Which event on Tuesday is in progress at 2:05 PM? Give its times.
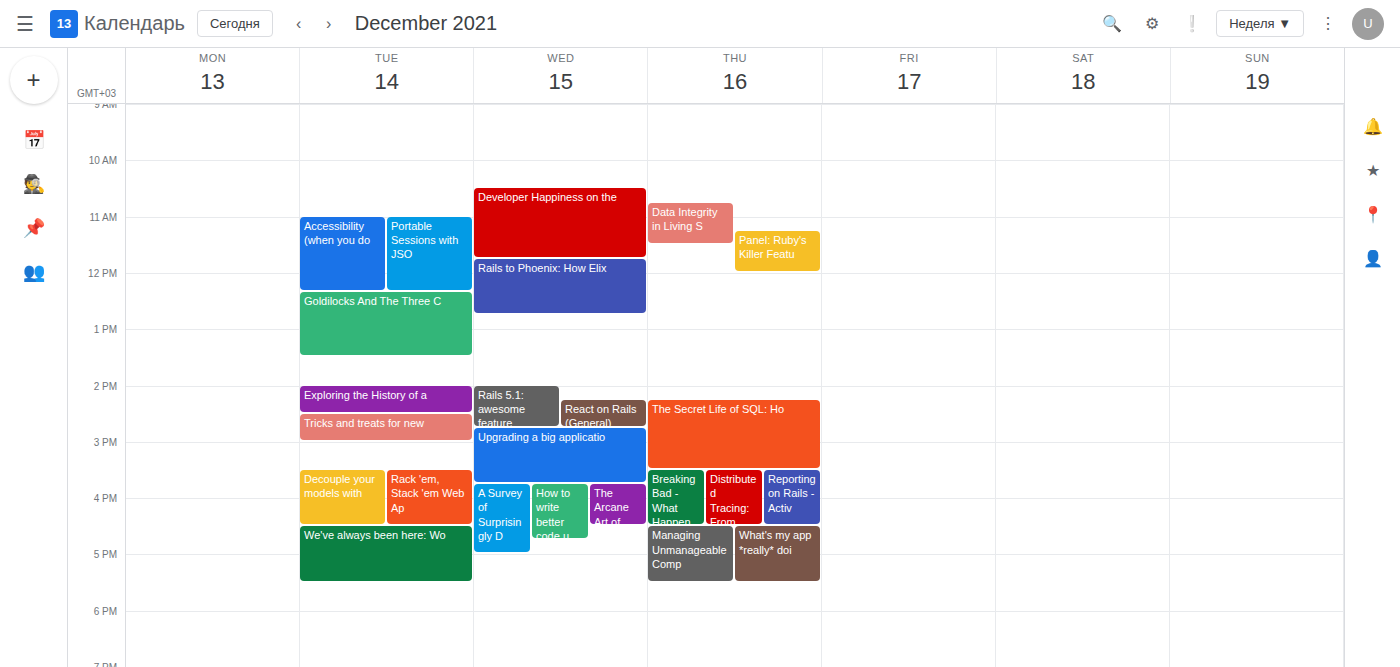
"Exploring the History of a", 2:00 PM to 2:30 PM